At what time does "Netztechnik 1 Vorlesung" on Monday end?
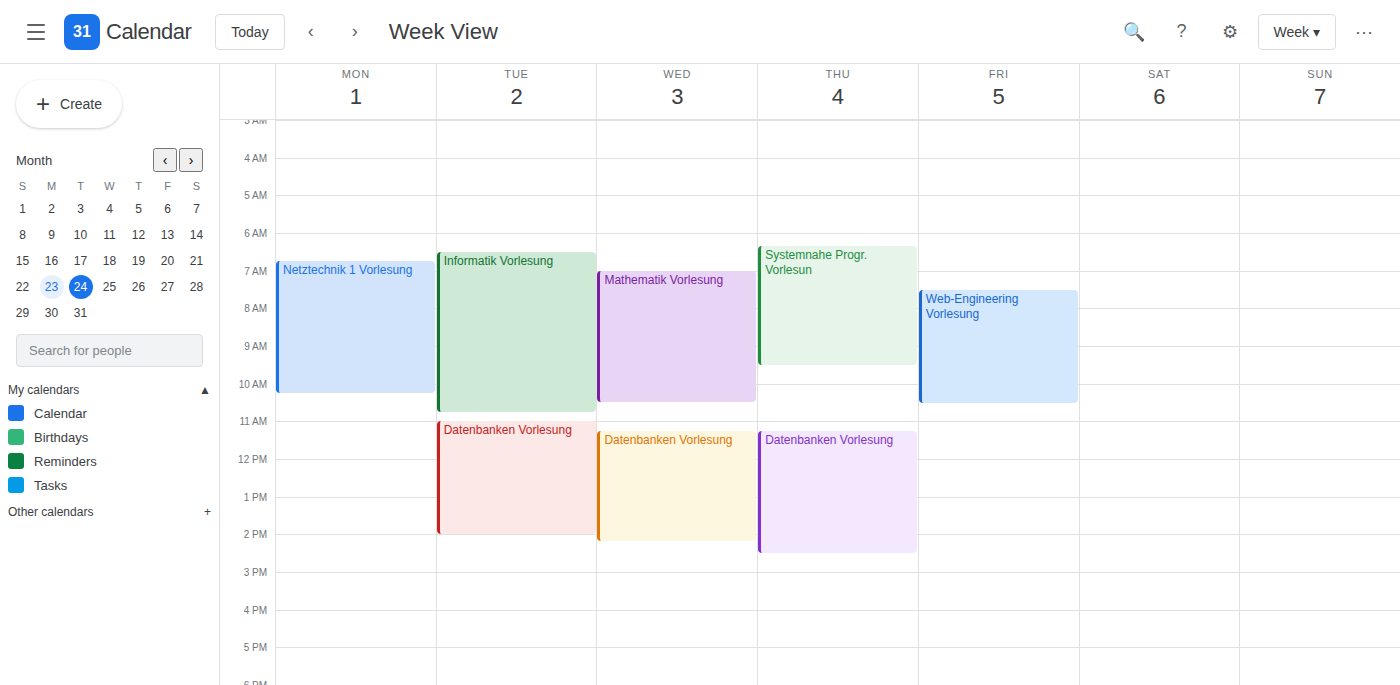
10:15 AM